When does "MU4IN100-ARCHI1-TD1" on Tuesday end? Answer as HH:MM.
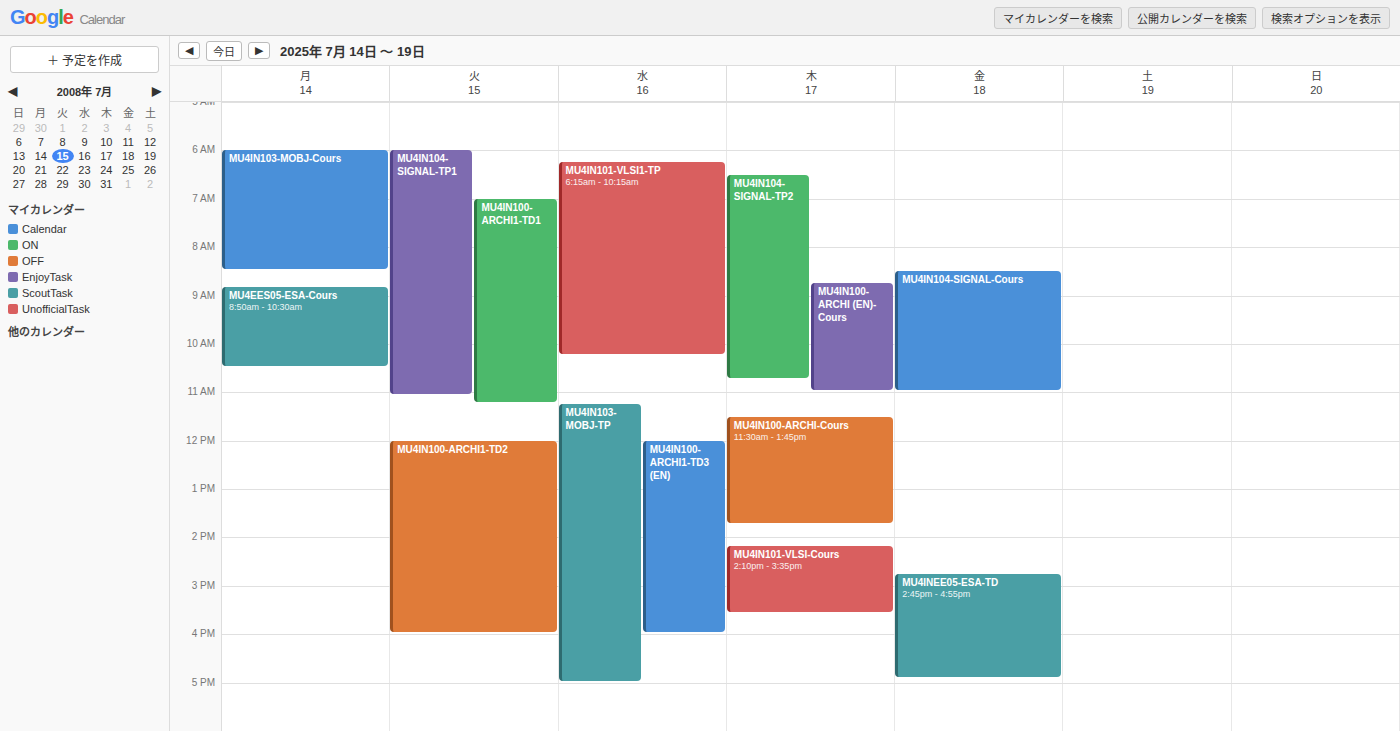
11:15